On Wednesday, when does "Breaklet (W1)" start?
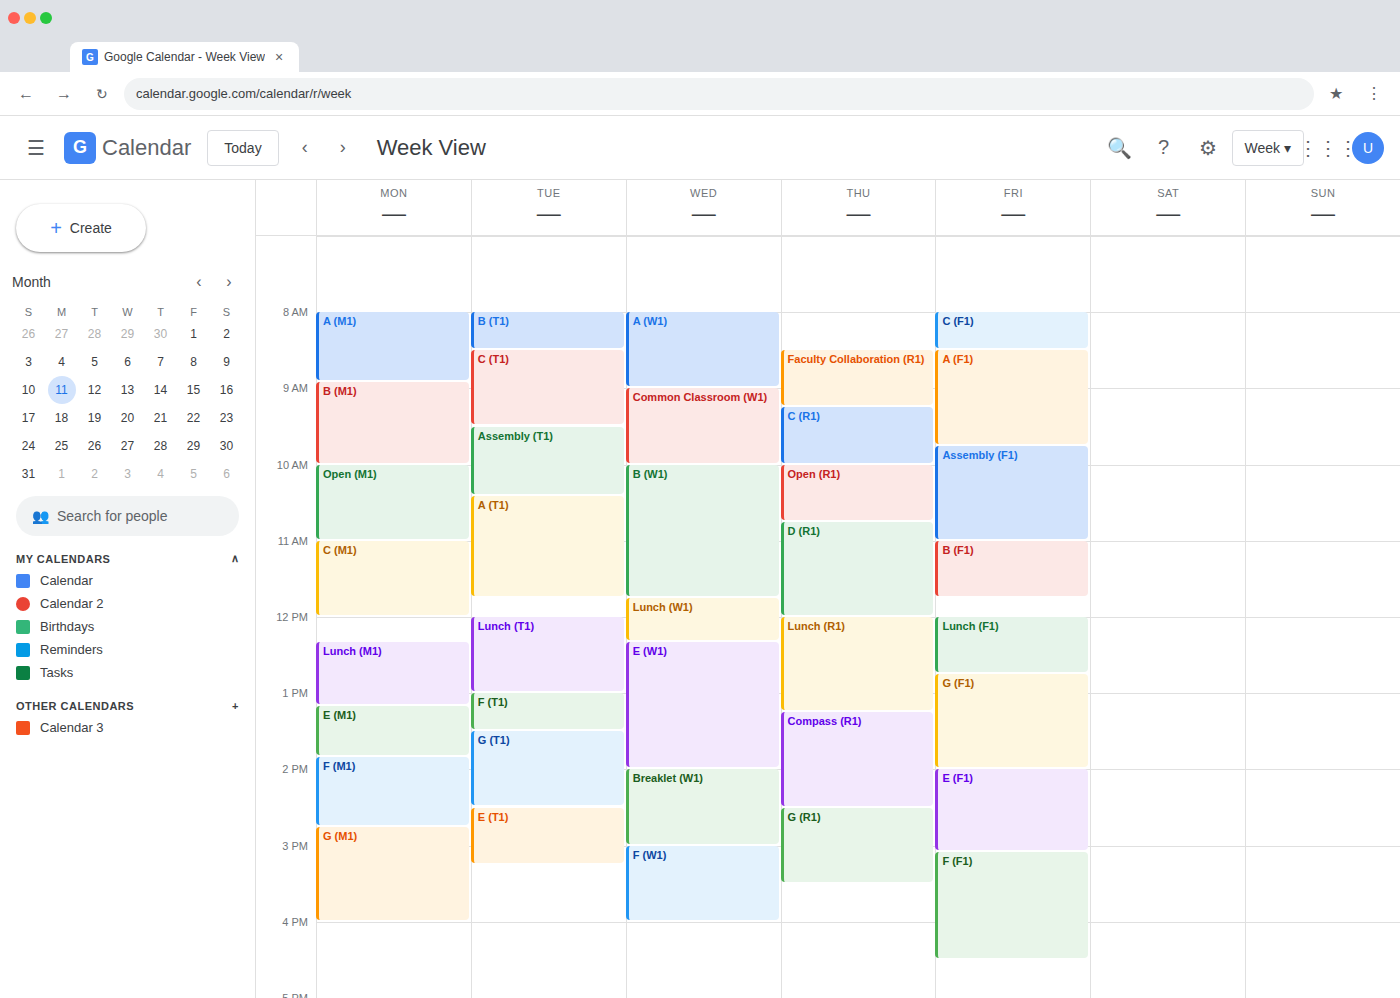
2:00 PM